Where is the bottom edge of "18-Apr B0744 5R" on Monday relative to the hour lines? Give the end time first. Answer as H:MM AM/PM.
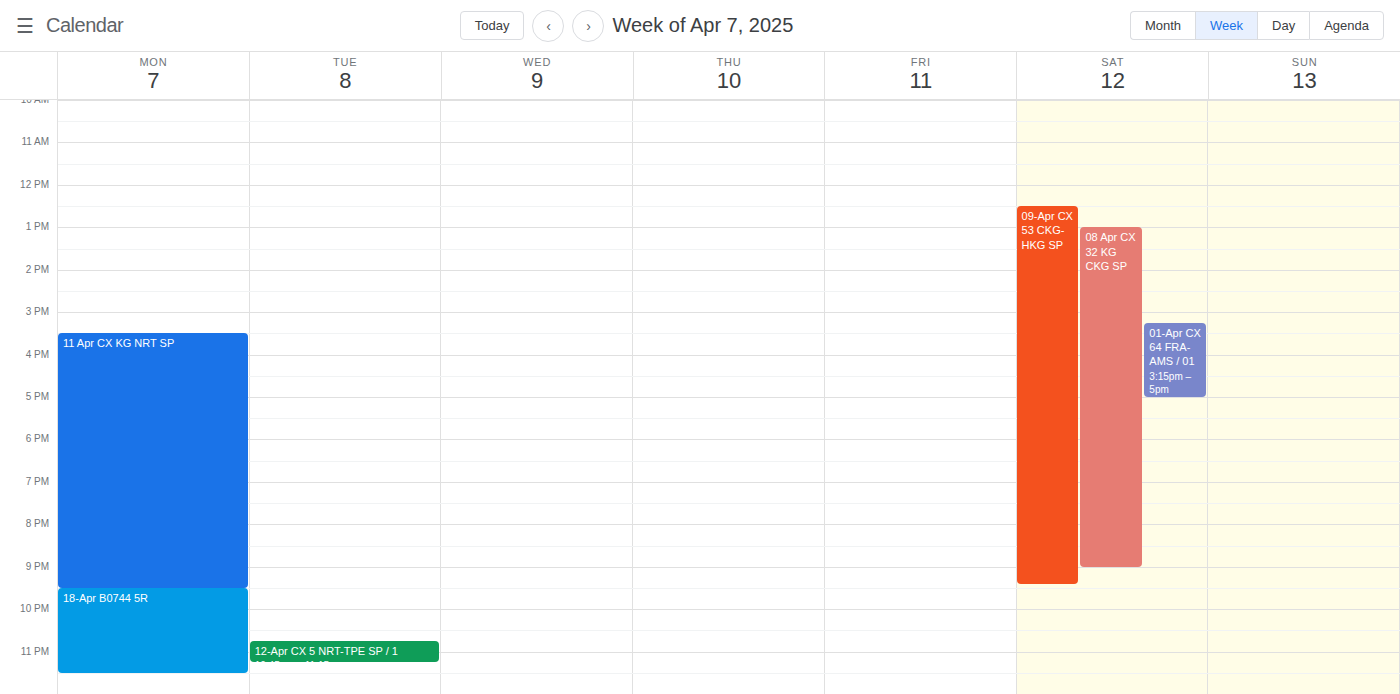
11:30 PM -- halfway between the 11 PM and 12 AM lines.